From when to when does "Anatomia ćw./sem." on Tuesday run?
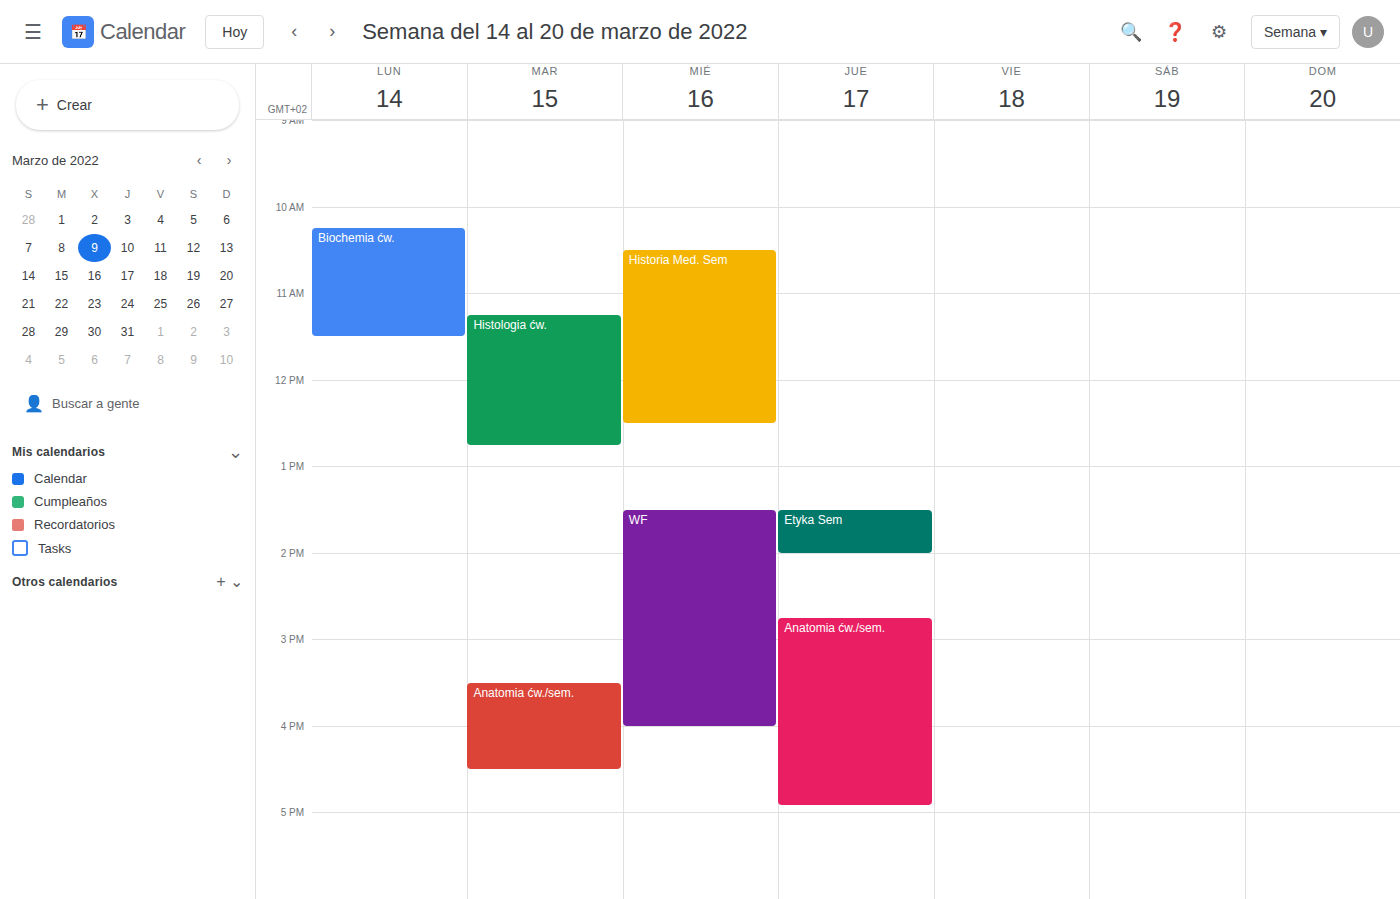
15:30 to 16:30